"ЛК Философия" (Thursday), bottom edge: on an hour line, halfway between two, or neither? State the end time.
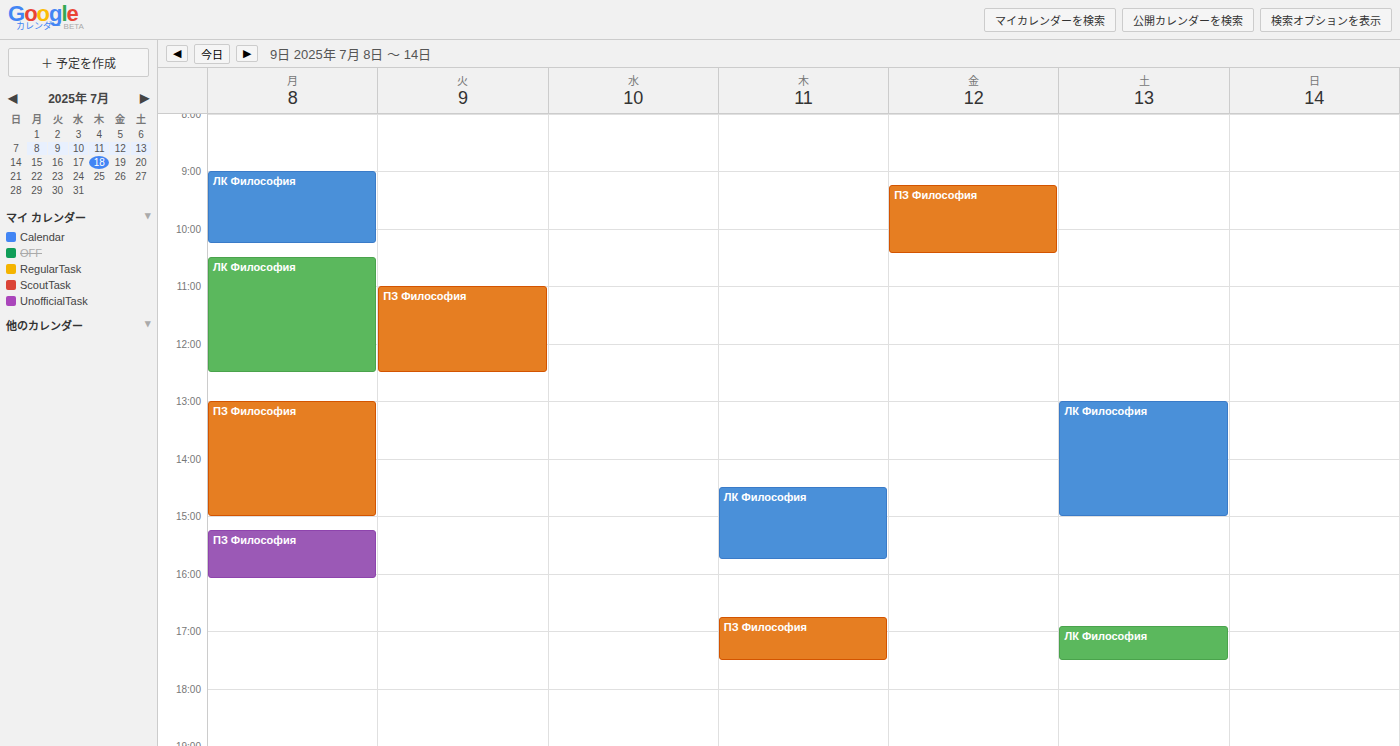
15:45 -- neither: three quarters of the way from the 15:00 line to the 16:00 line.